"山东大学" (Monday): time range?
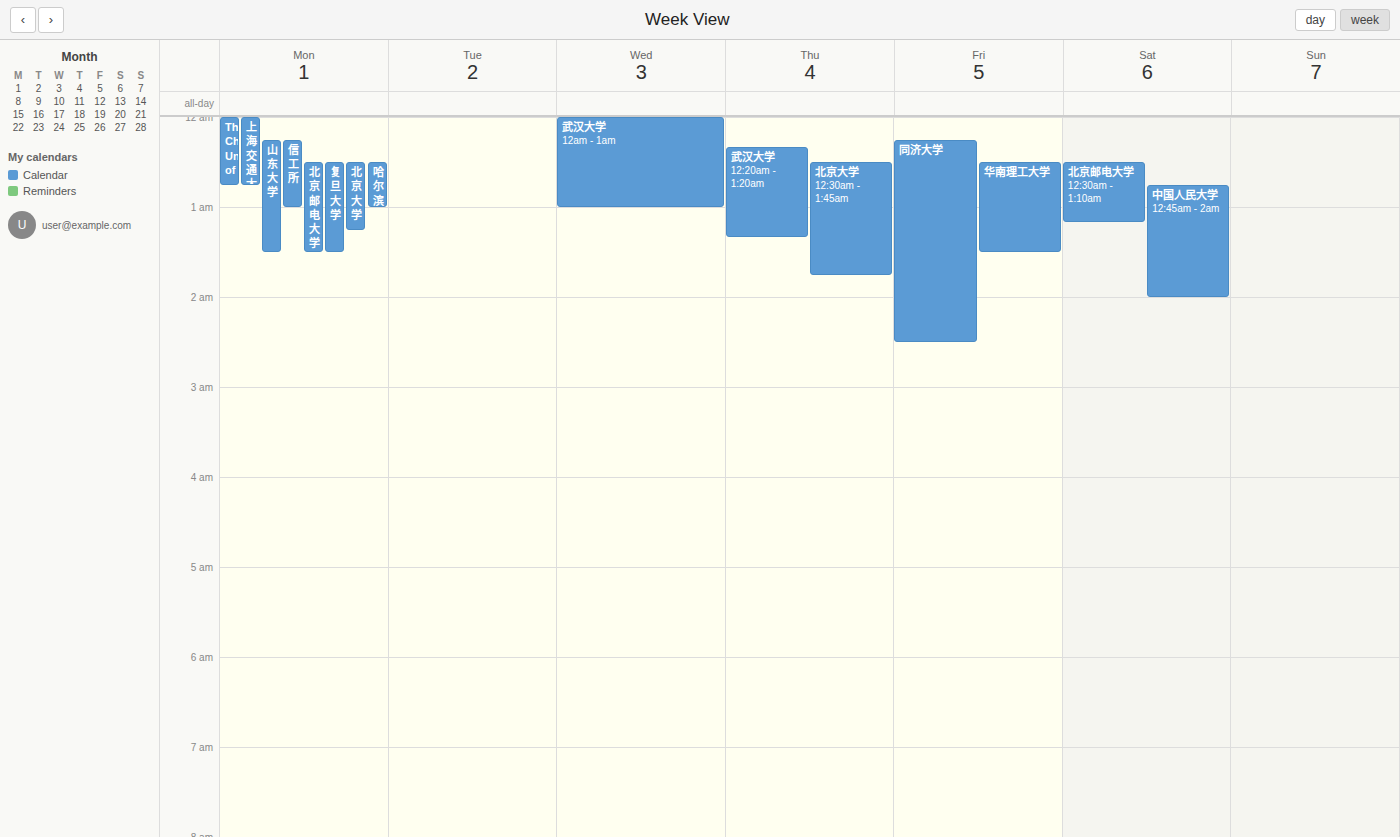
12:15 AM to 1:30 AM